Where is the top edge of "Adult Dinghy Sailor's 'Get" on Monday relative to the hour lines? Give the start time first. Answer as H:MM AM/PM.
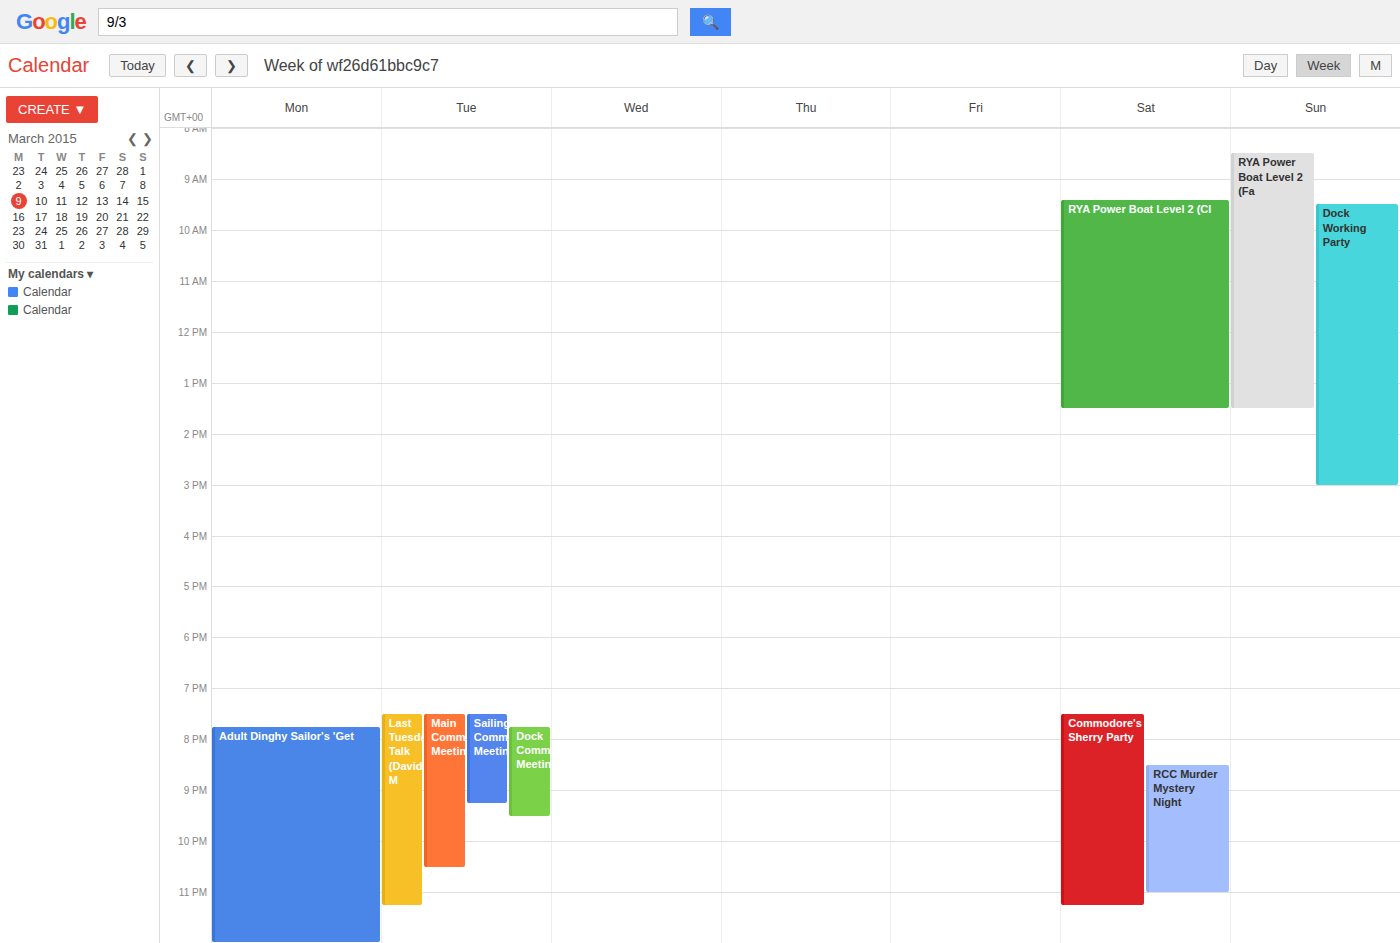
7:45 PM -- neither: three quarters of the way from the 7 PM line to the 8 PM line.